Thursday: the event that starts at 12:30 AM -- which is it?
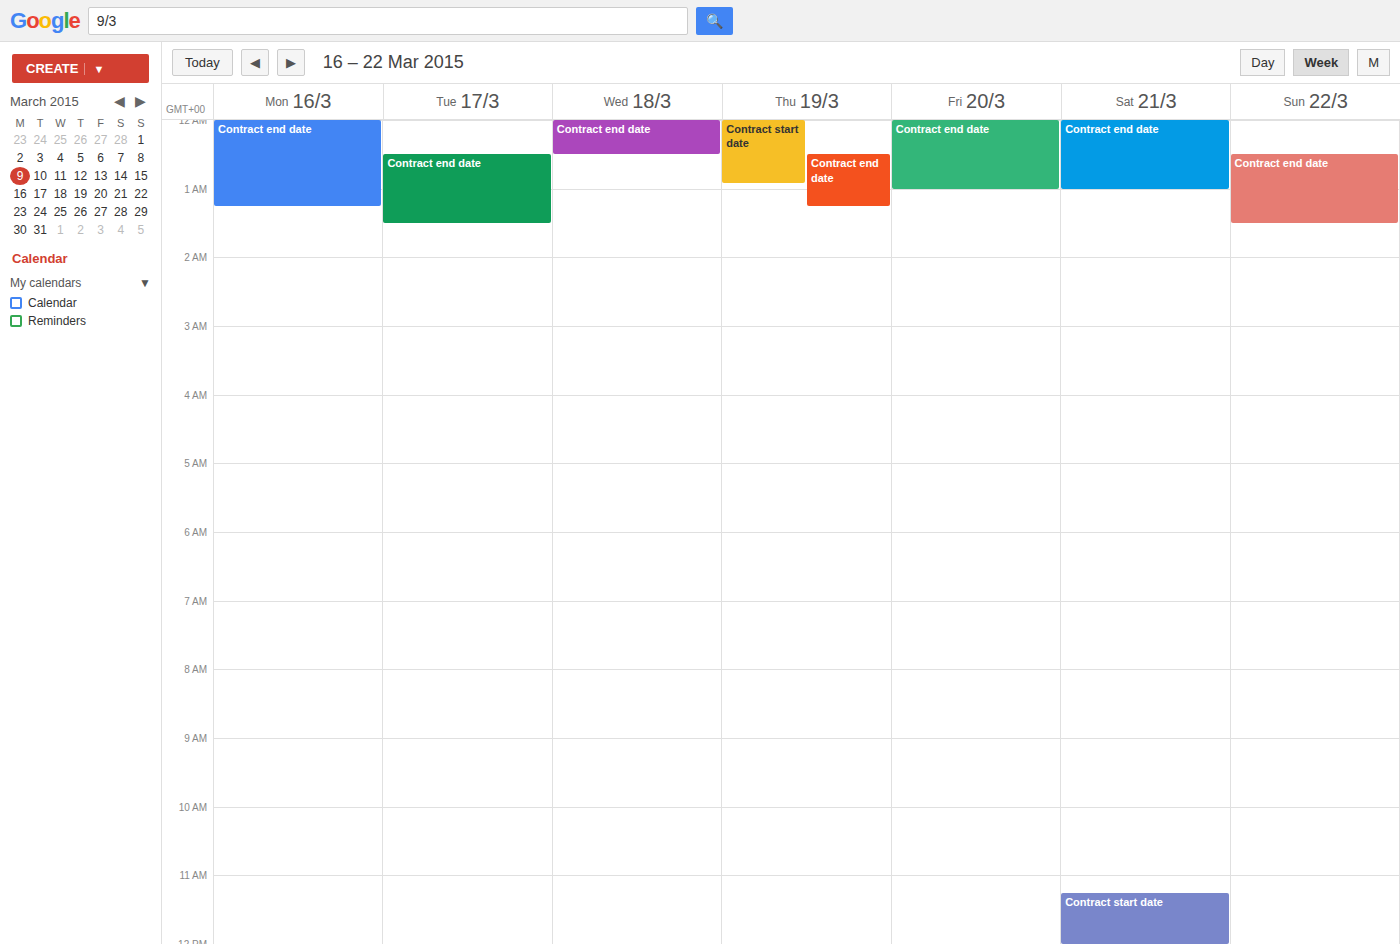
"Contract end date"